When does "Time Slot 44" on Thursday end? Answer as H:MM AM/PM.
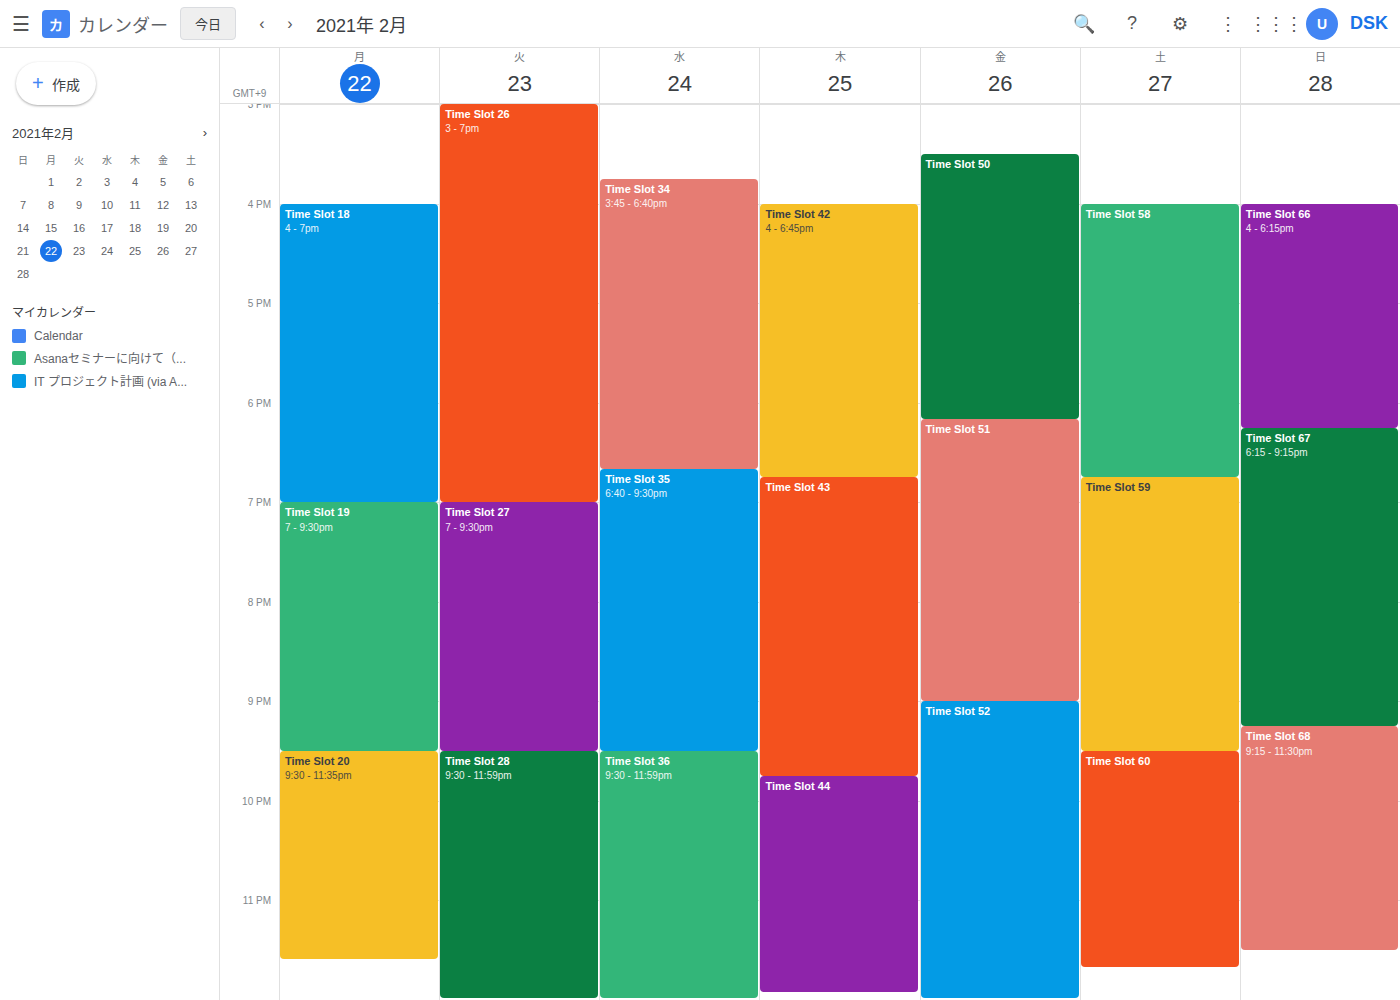
11:55 PM